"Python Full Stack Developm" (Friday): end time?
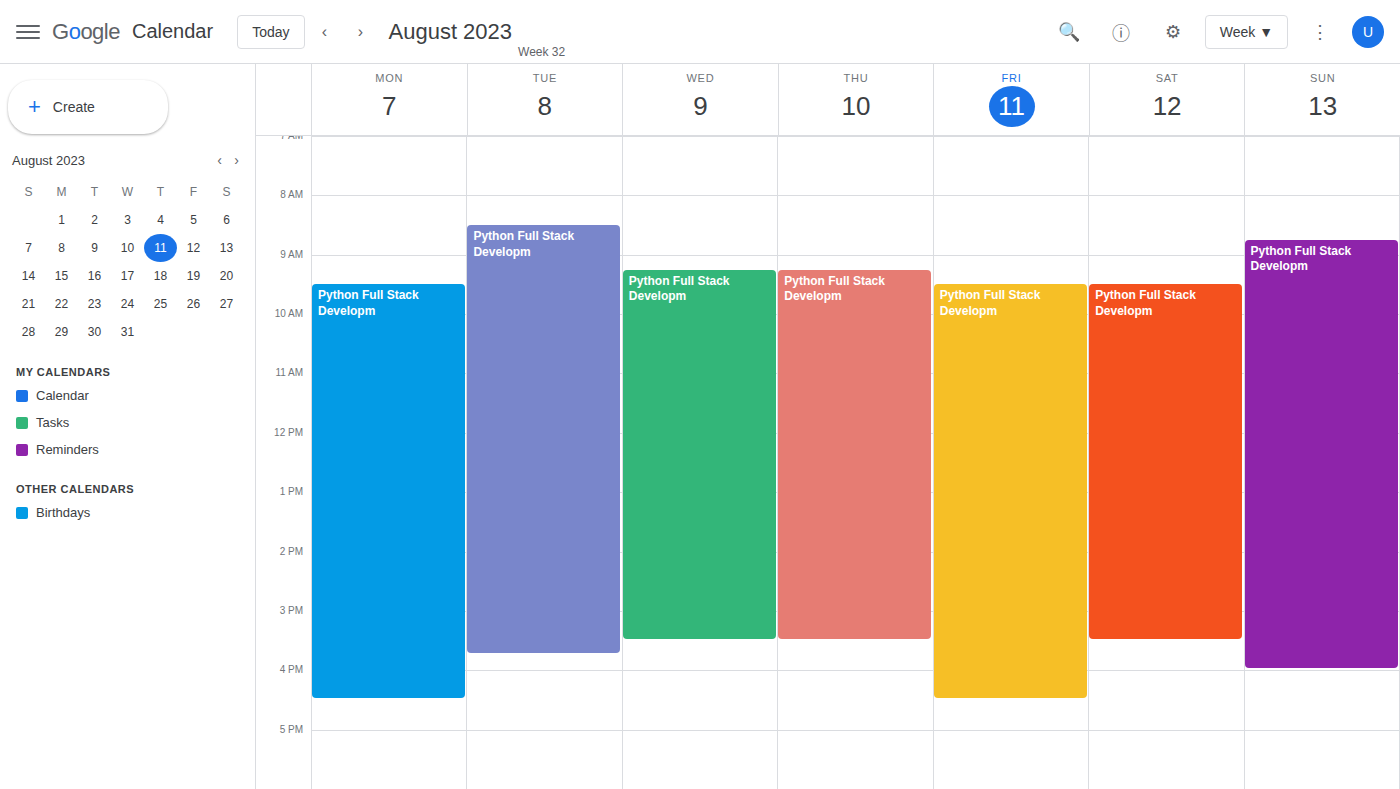
4:30 PM